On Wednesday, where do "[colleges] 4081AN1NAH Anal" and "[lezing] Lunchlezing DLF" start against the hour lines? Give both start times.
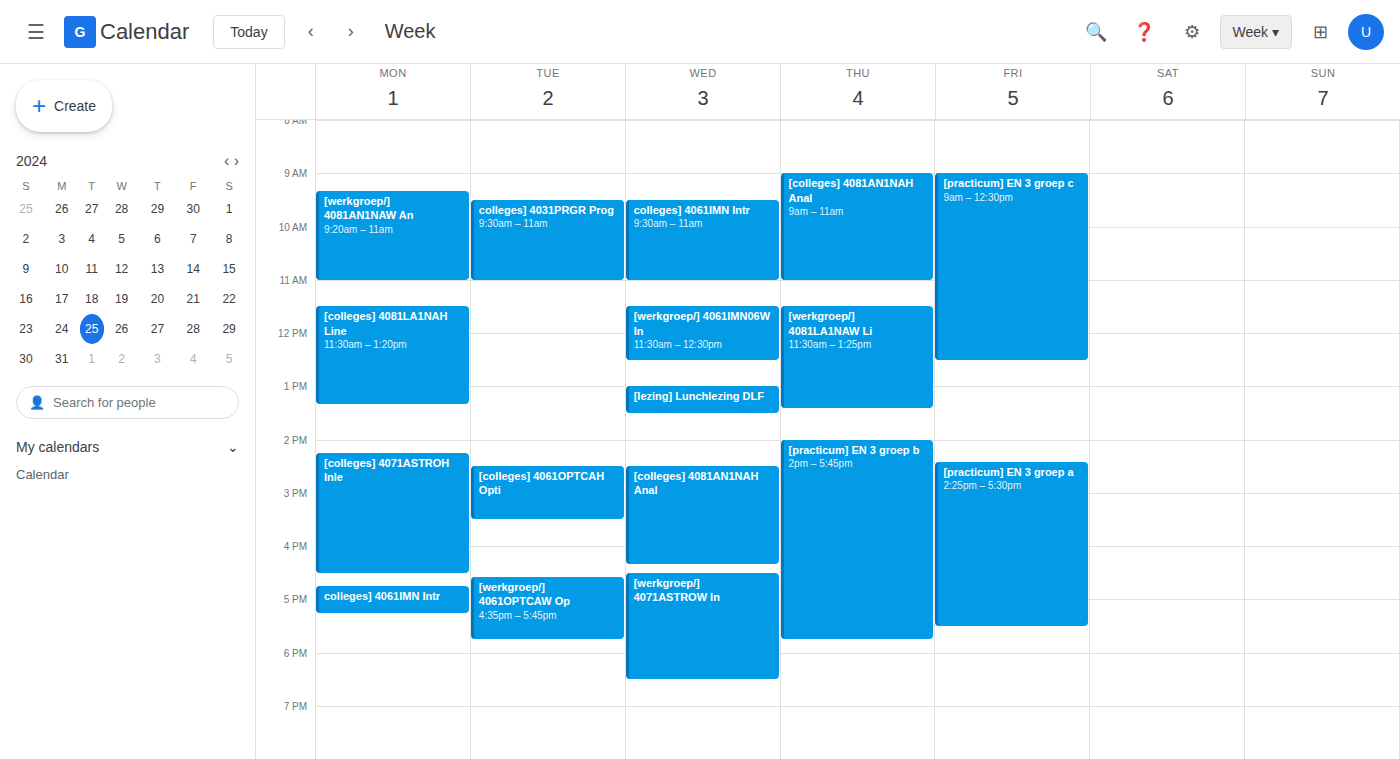
"[colleges] 4081AN1NAH Anal": 14:30, halfway between the 14:00 and 15:00 lines. "[lezing] Lunchlezing DLF": 13:00, exactly on the 13:00 line.